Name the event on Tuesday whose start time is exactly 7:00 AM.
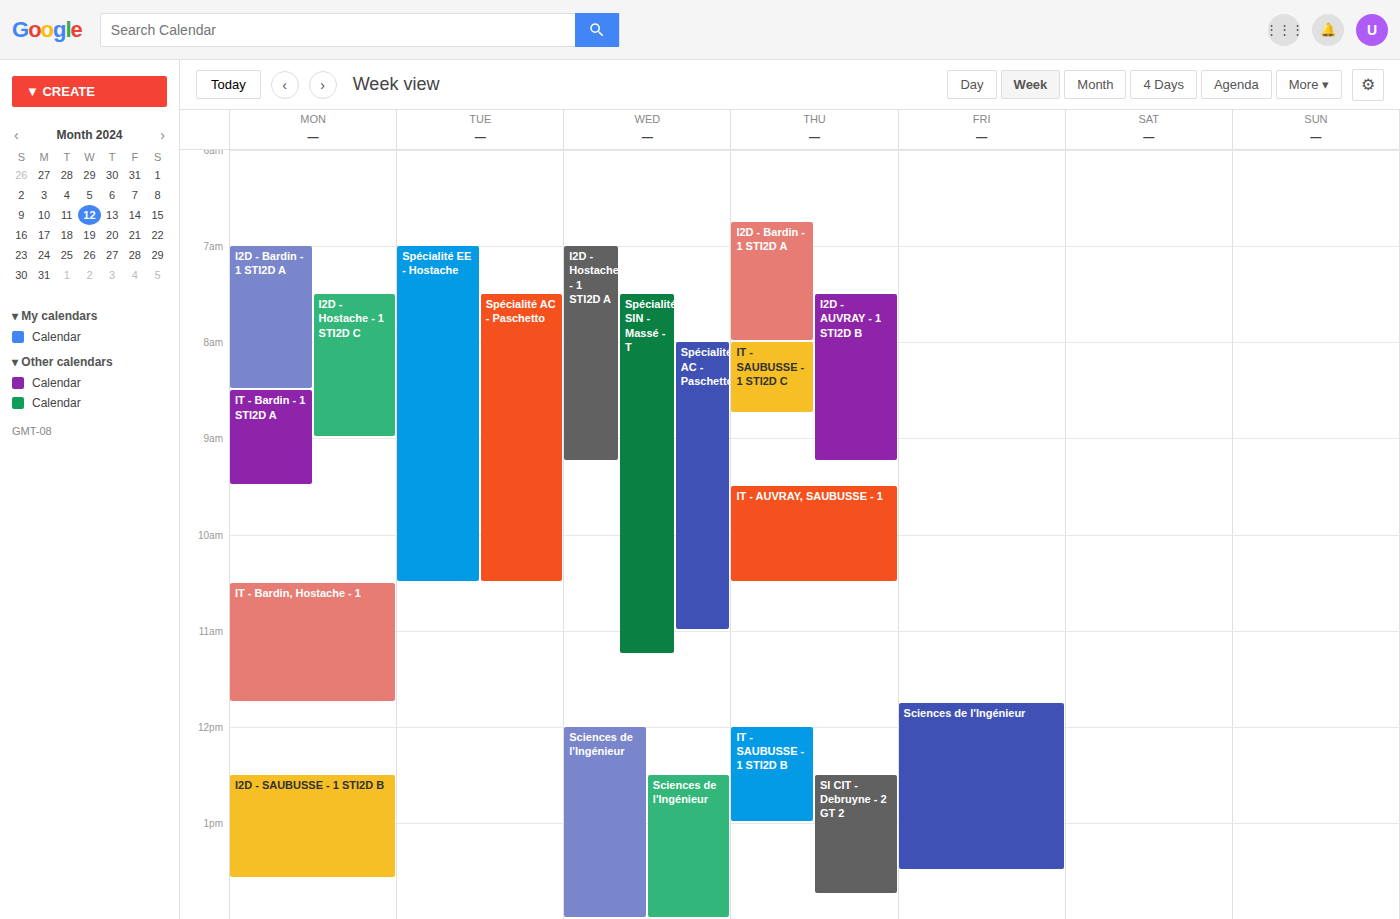
"Spécialité EE - Hostache"